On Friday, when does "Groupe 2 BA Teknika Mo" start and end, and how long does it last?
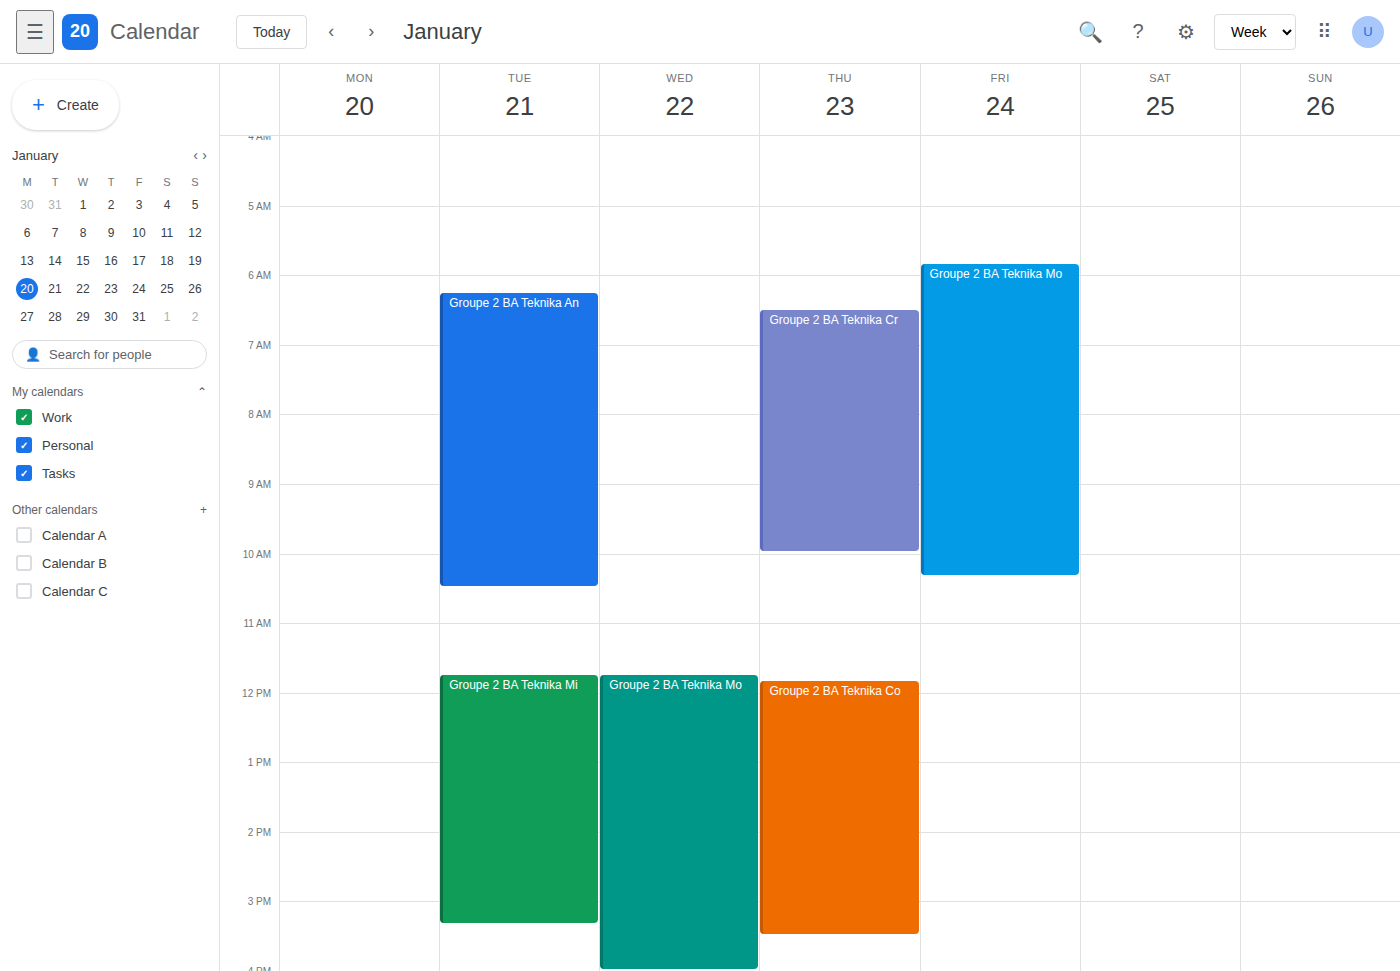
5:50 AM to 10:20 AM, 4 hours 30 minutes